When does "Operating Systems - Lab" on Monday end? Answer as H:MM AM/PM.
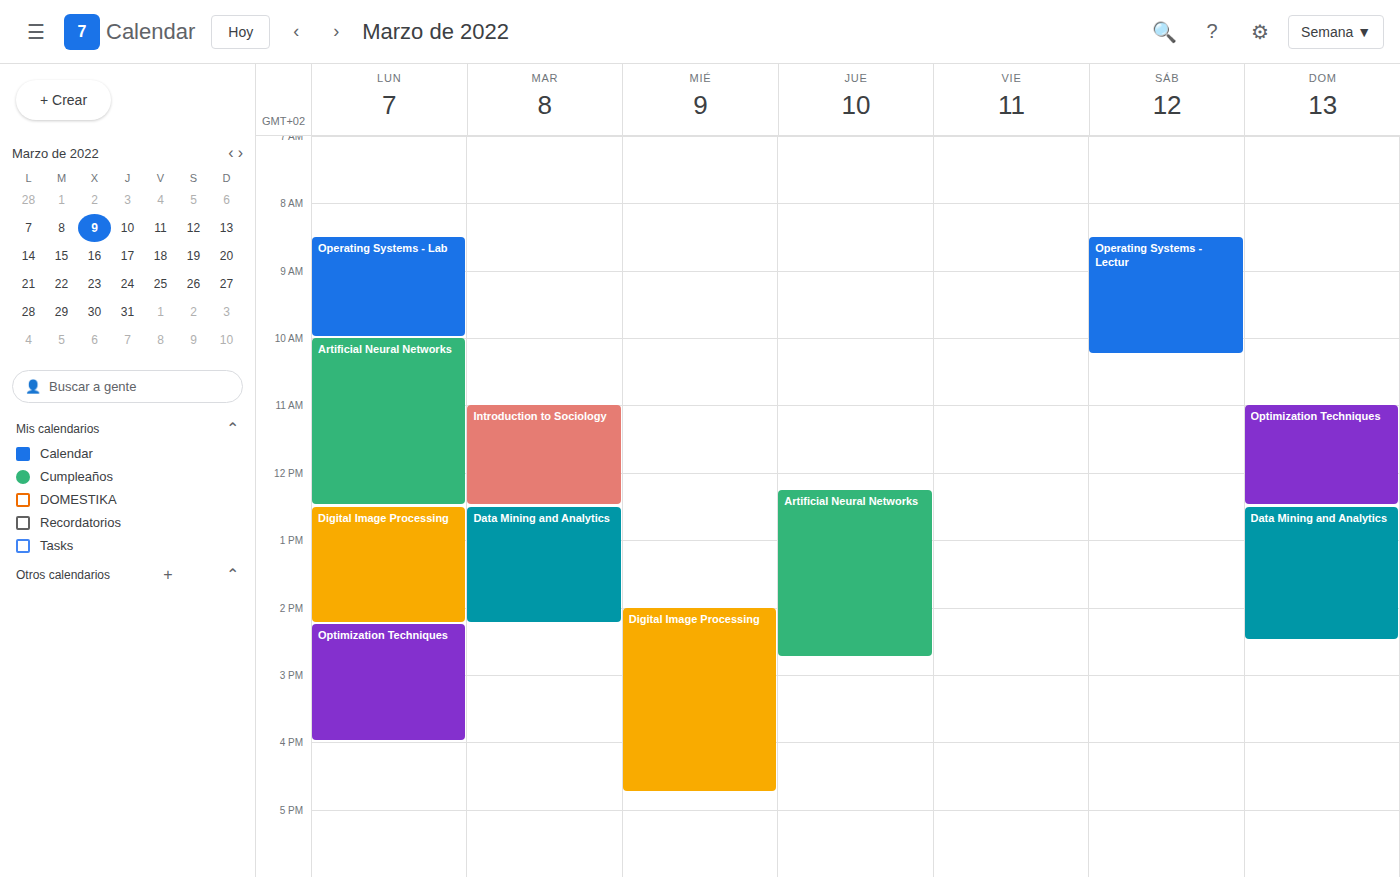
10:00 AM